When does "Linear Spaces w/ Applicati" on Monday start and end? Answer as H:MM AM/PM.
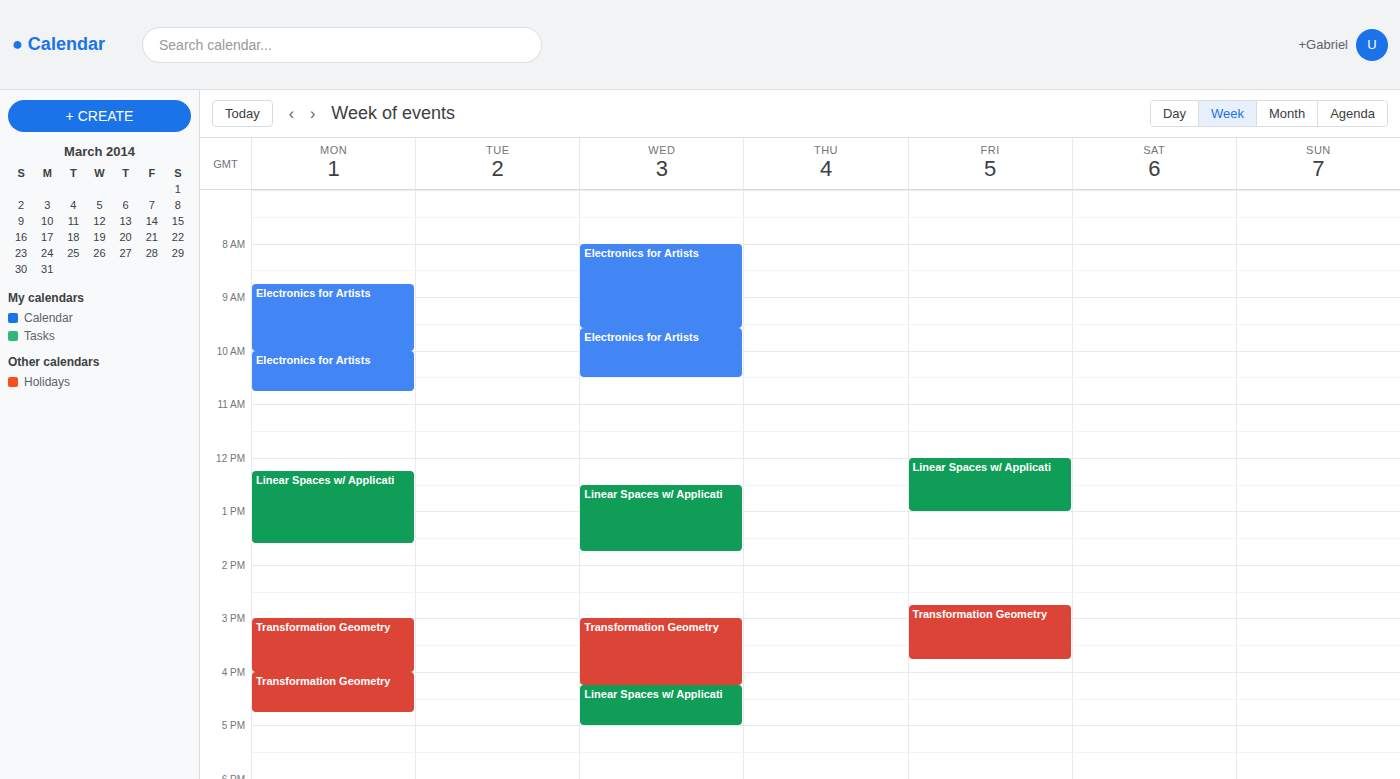
12:15 PM to 1:35 PM